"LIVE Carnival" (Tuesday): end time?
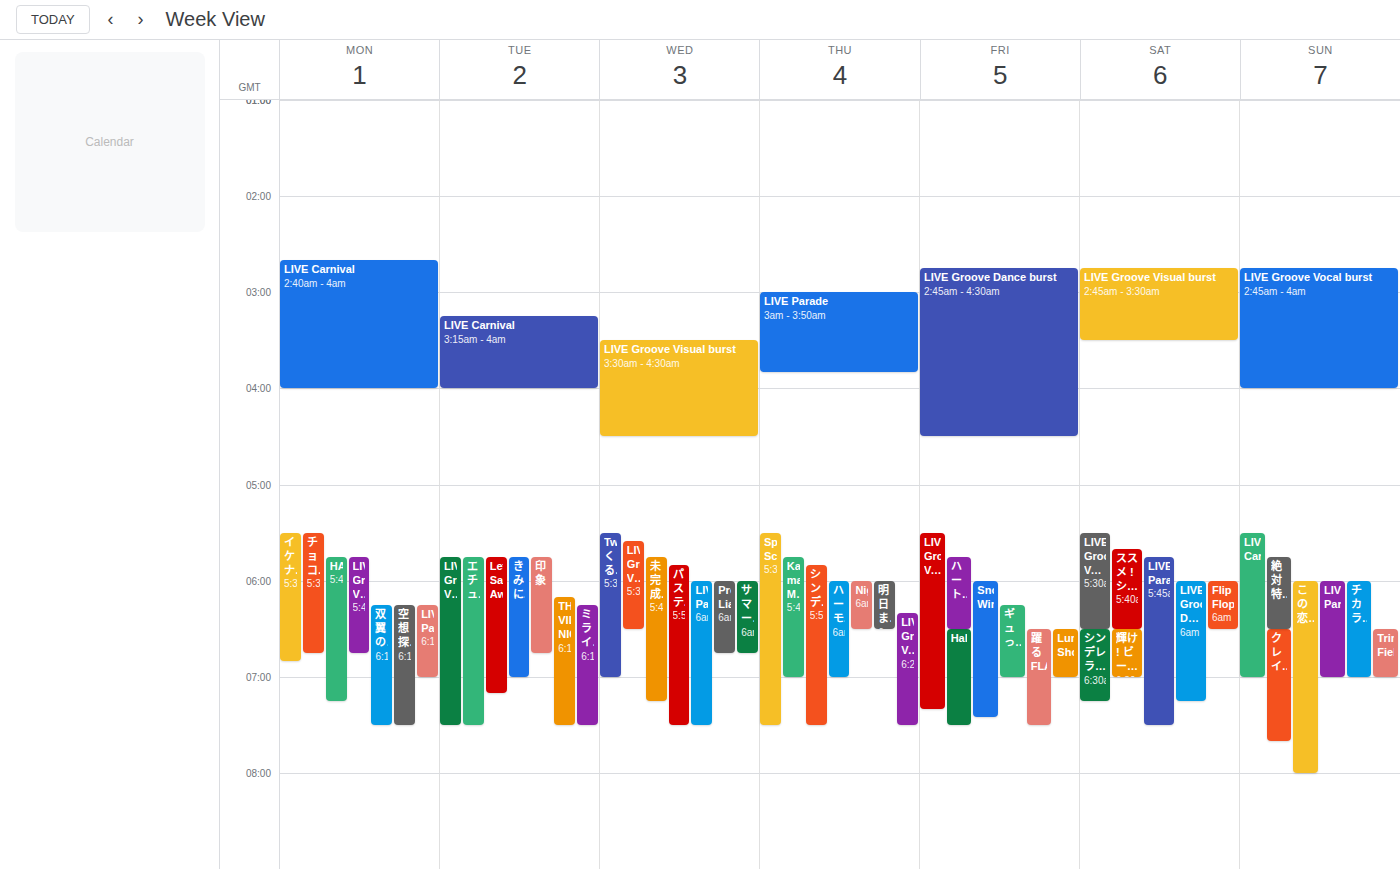
4:00 AM